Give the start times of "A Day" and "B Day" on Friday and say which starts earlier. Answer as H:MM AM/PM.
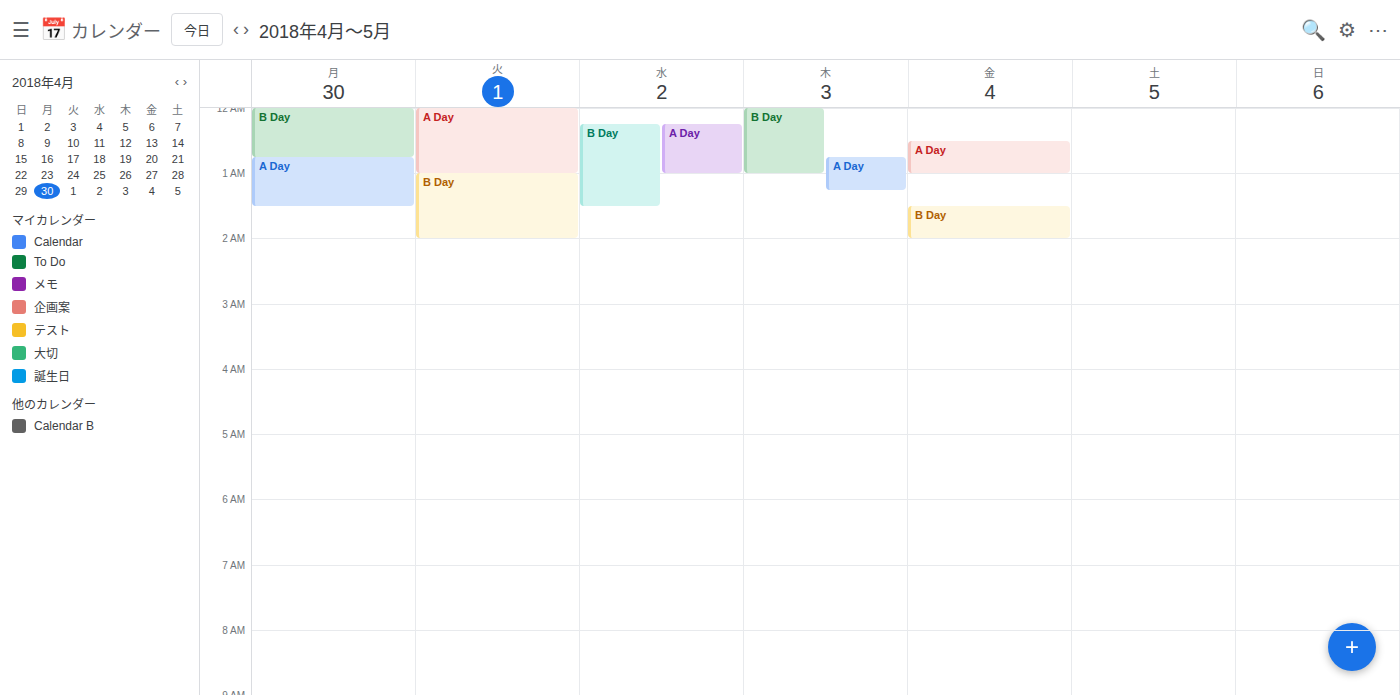
"A Day" 12:30 AM; "B Day" 1:30 AM.